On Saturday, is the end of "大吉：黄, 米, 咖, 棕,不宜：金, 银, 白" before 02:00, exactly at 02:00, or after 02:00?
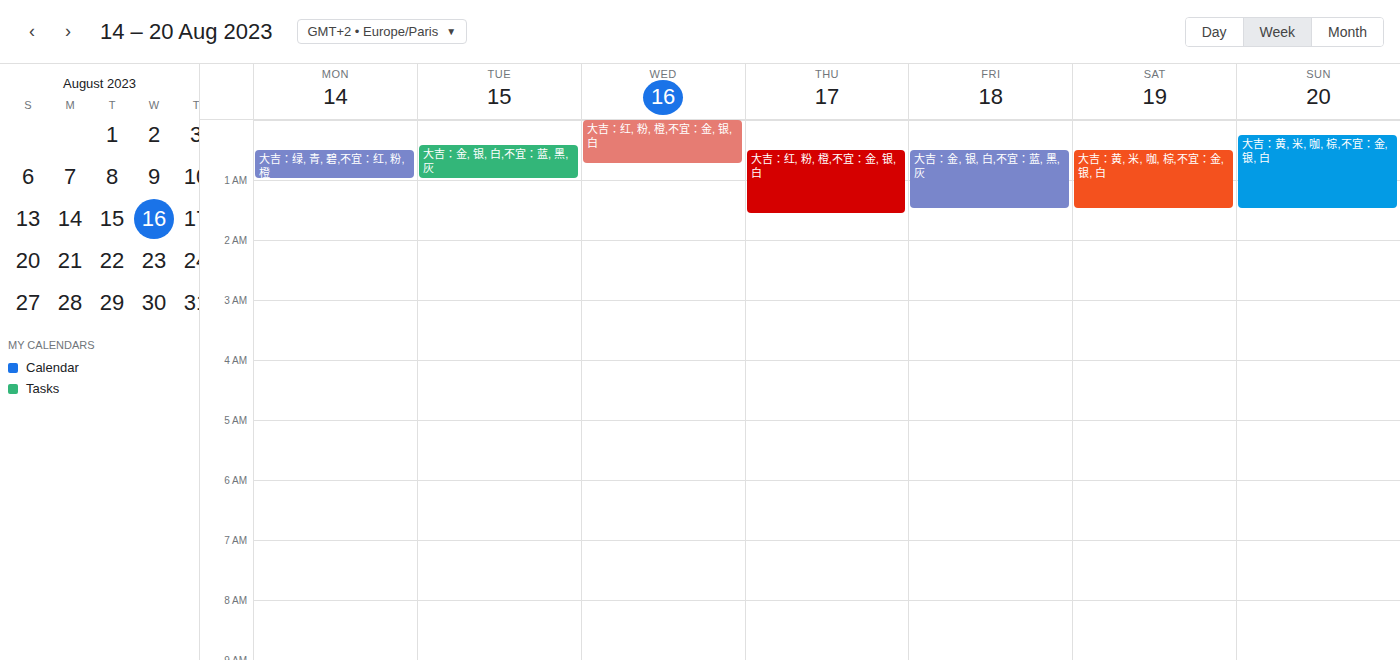
01:30 -- before 02:00, 30 minutes above the 02:00 line.